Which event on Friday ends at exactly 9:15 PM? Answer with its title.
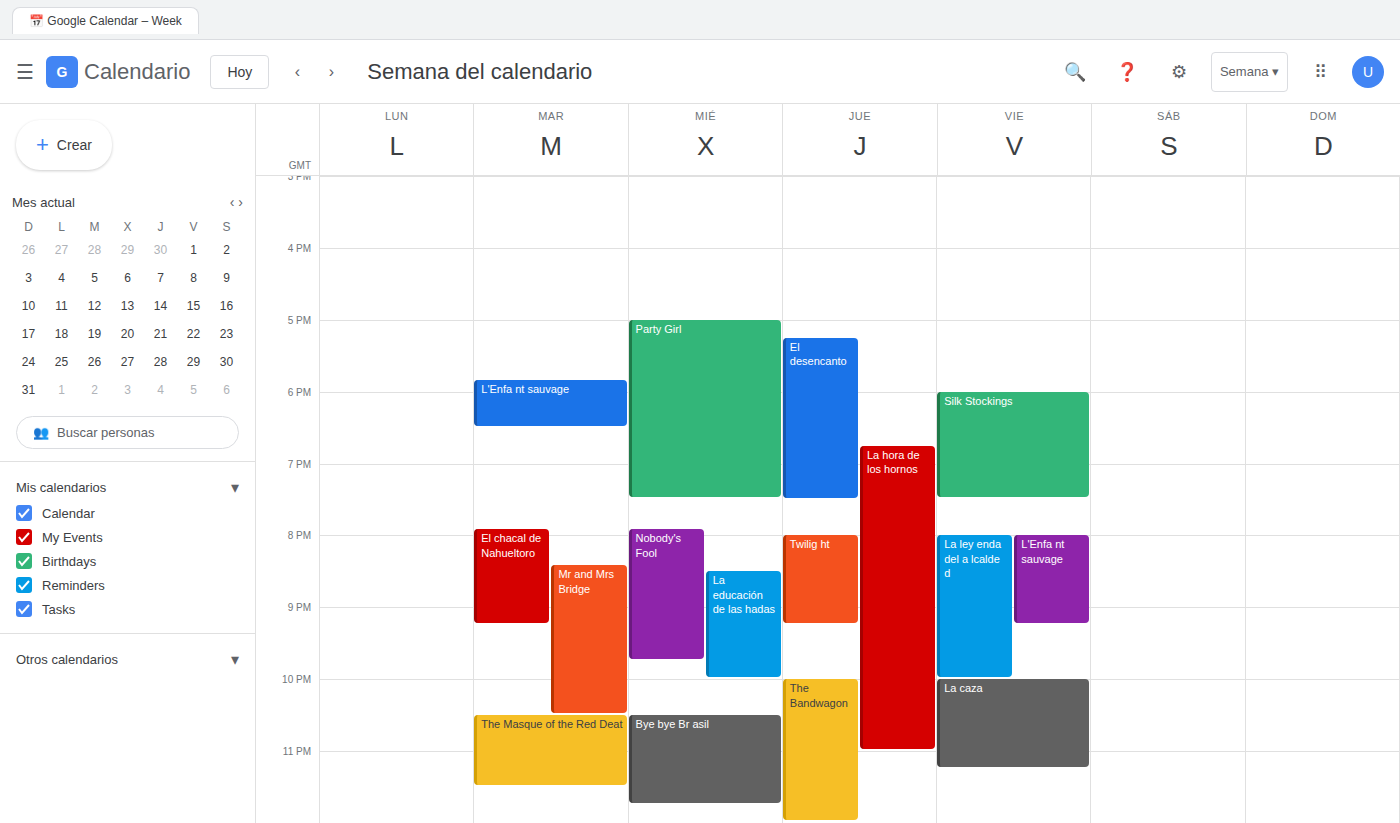
"L'Enfa nt sauvage"